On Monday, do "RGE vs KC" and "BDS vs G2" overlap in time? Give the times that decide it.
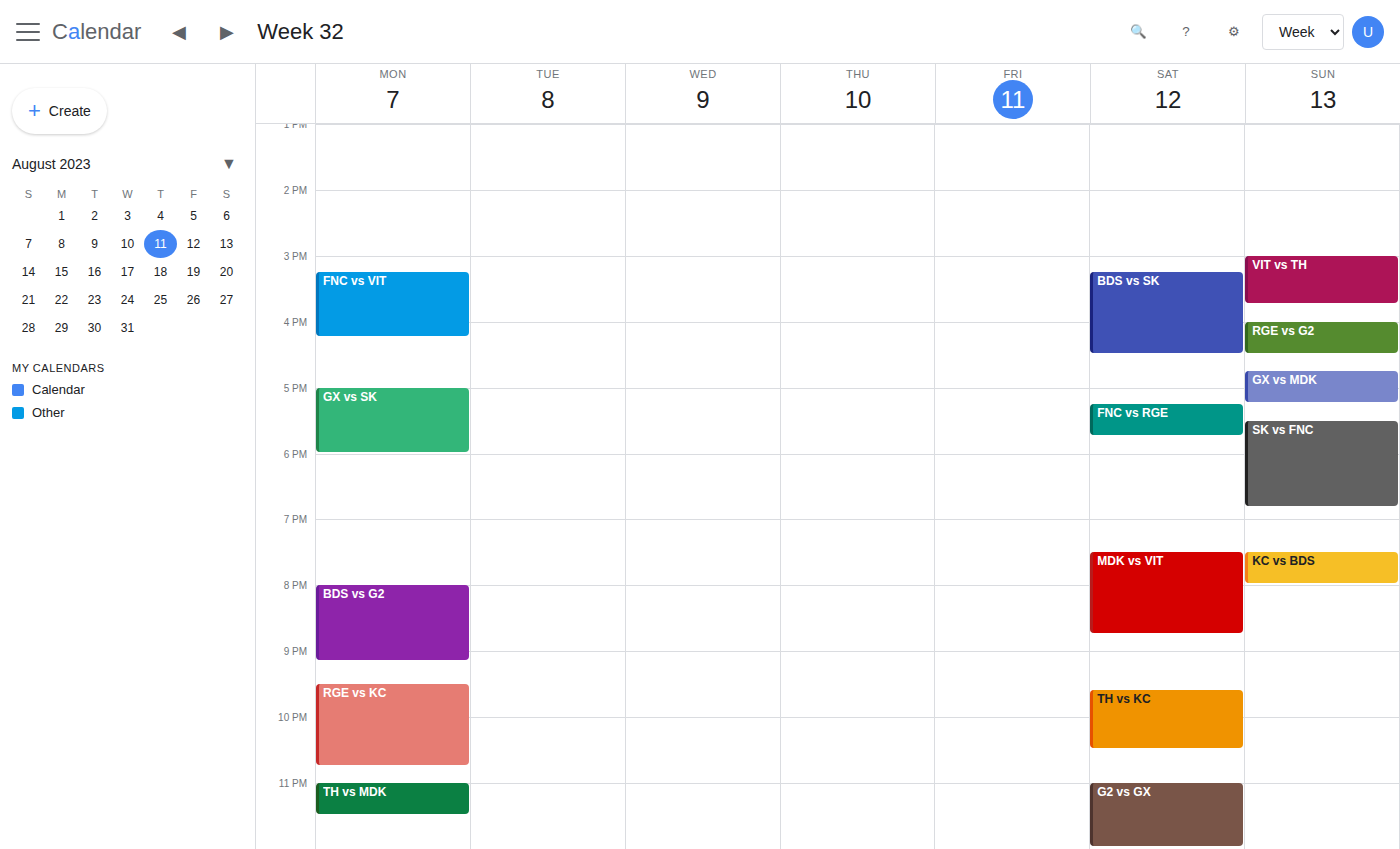
"BDS vs G2" ends at 9:10 PM and "RGE vs KC" starts at 9:30 PM -- no overlap.